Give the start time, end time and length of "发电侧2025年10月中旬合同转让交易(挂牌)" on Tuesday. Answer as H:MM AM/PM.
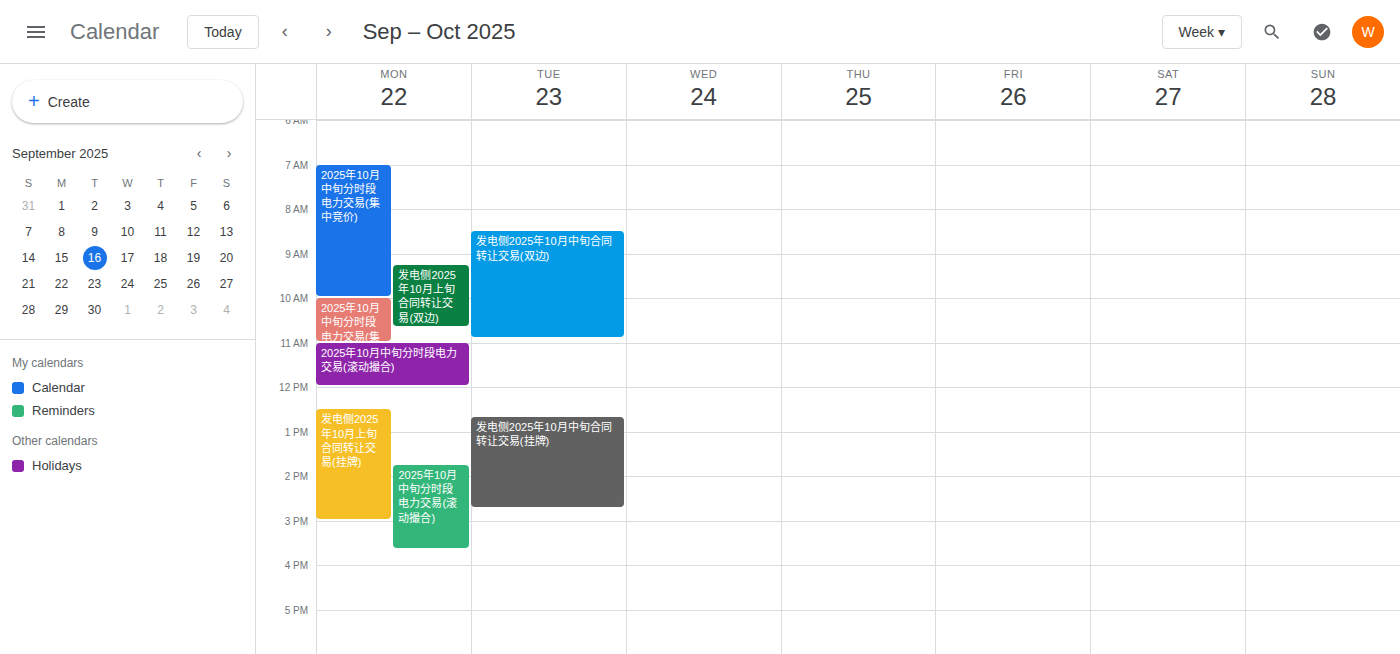
12:40 PM to 2:45 PM, 2 hours 5 minutes